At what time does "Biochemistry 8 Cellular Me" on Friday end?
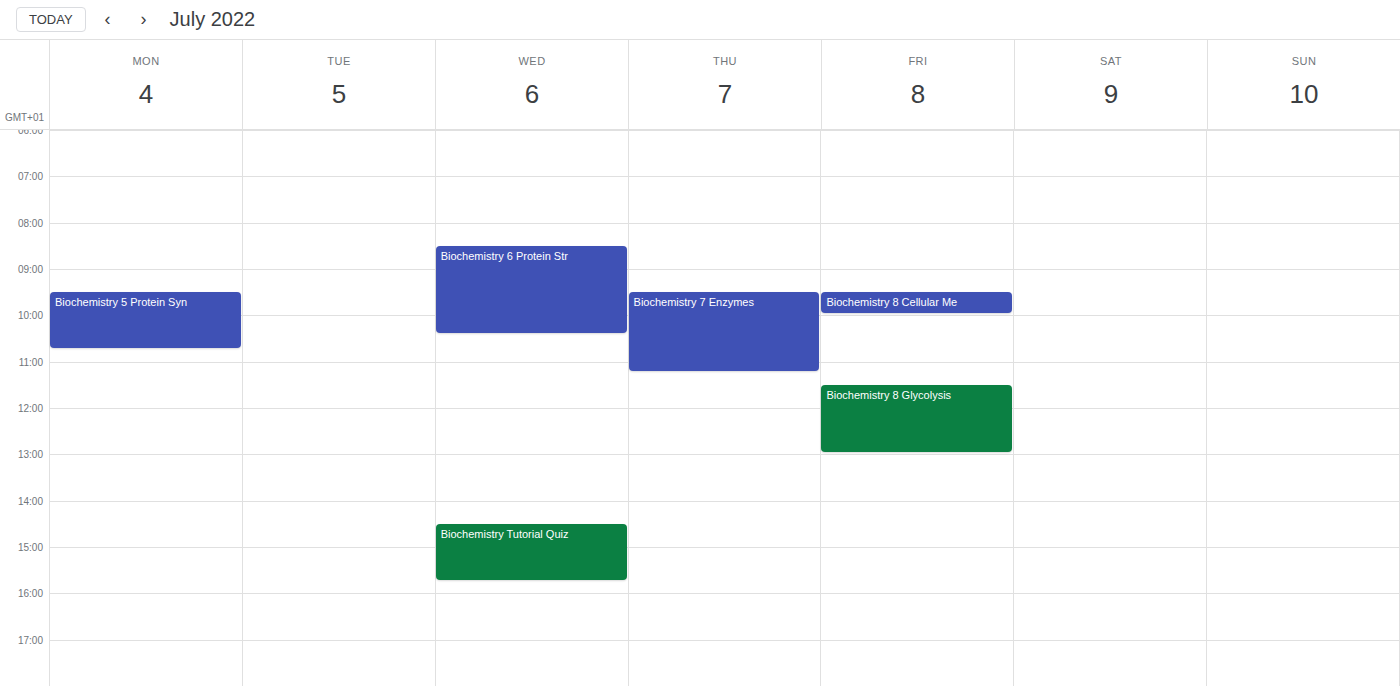
10:00